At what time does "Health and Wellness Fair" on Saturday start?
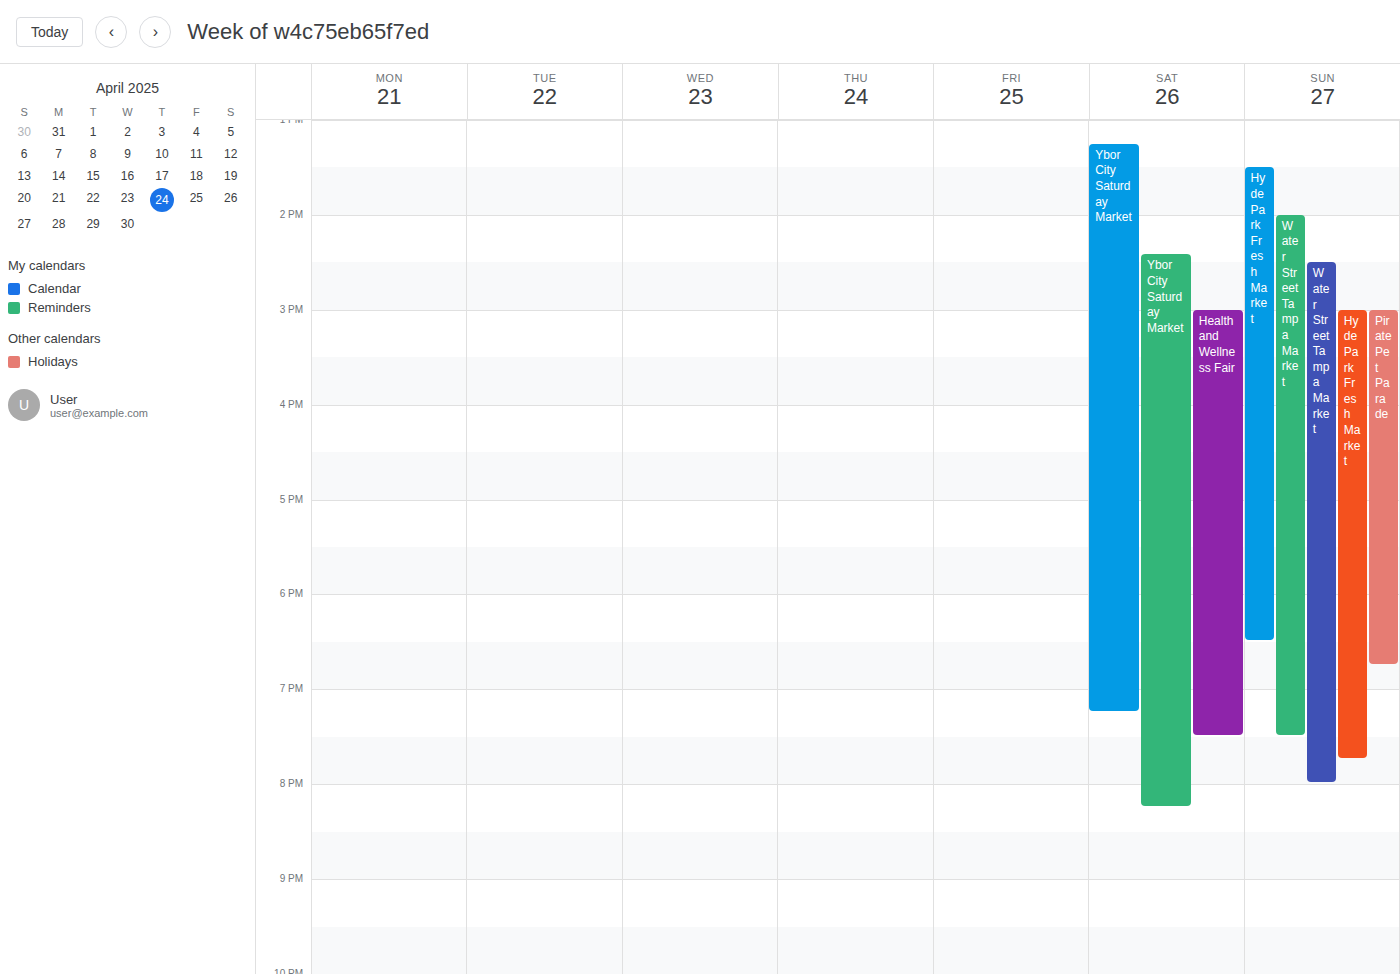
3:00 PM